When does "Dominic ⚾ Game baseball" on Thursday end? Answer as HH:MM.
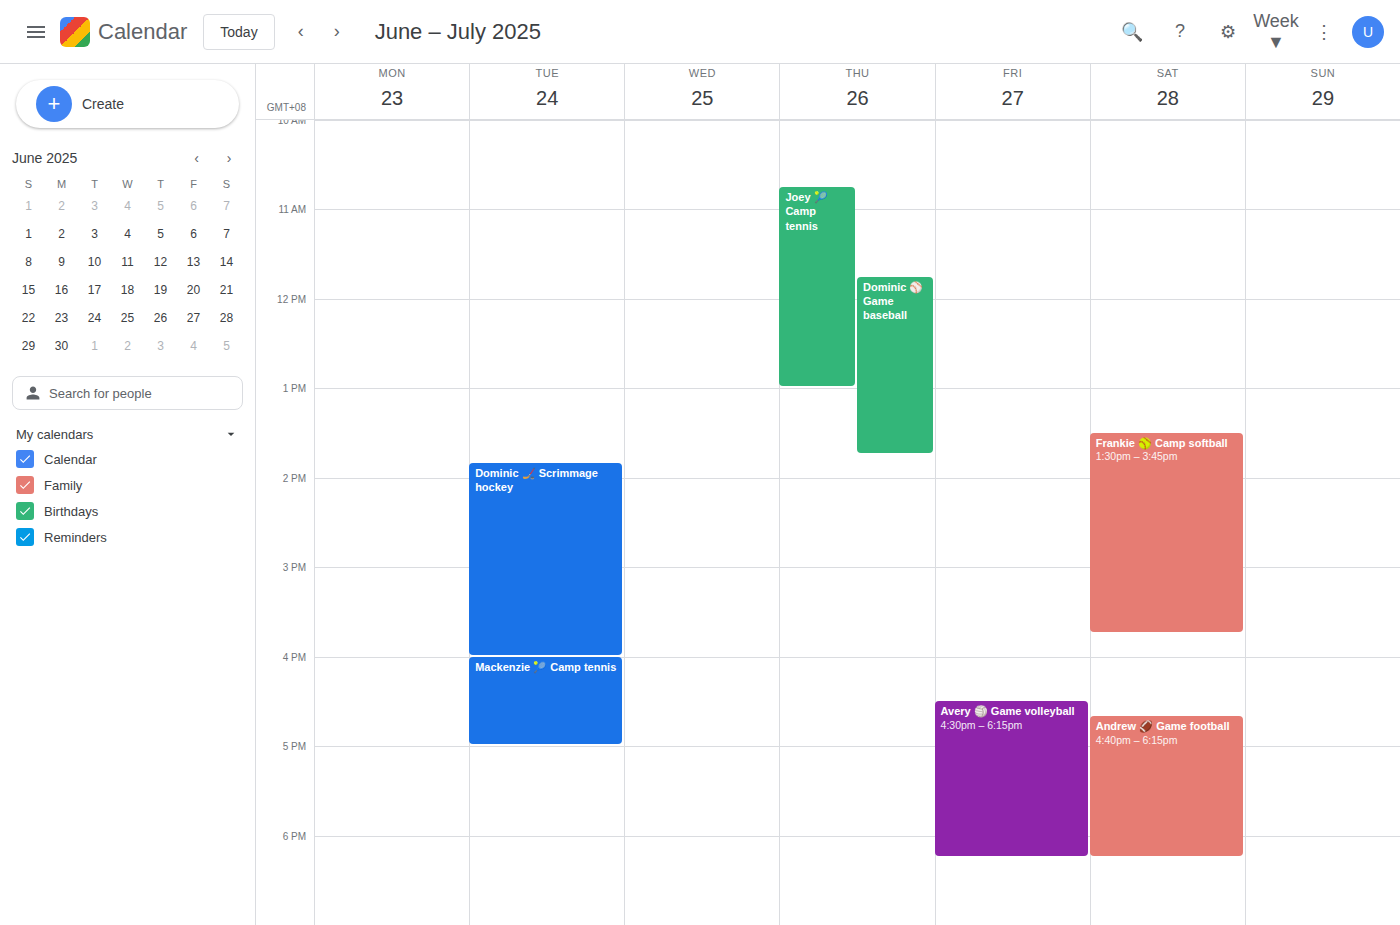
13:45